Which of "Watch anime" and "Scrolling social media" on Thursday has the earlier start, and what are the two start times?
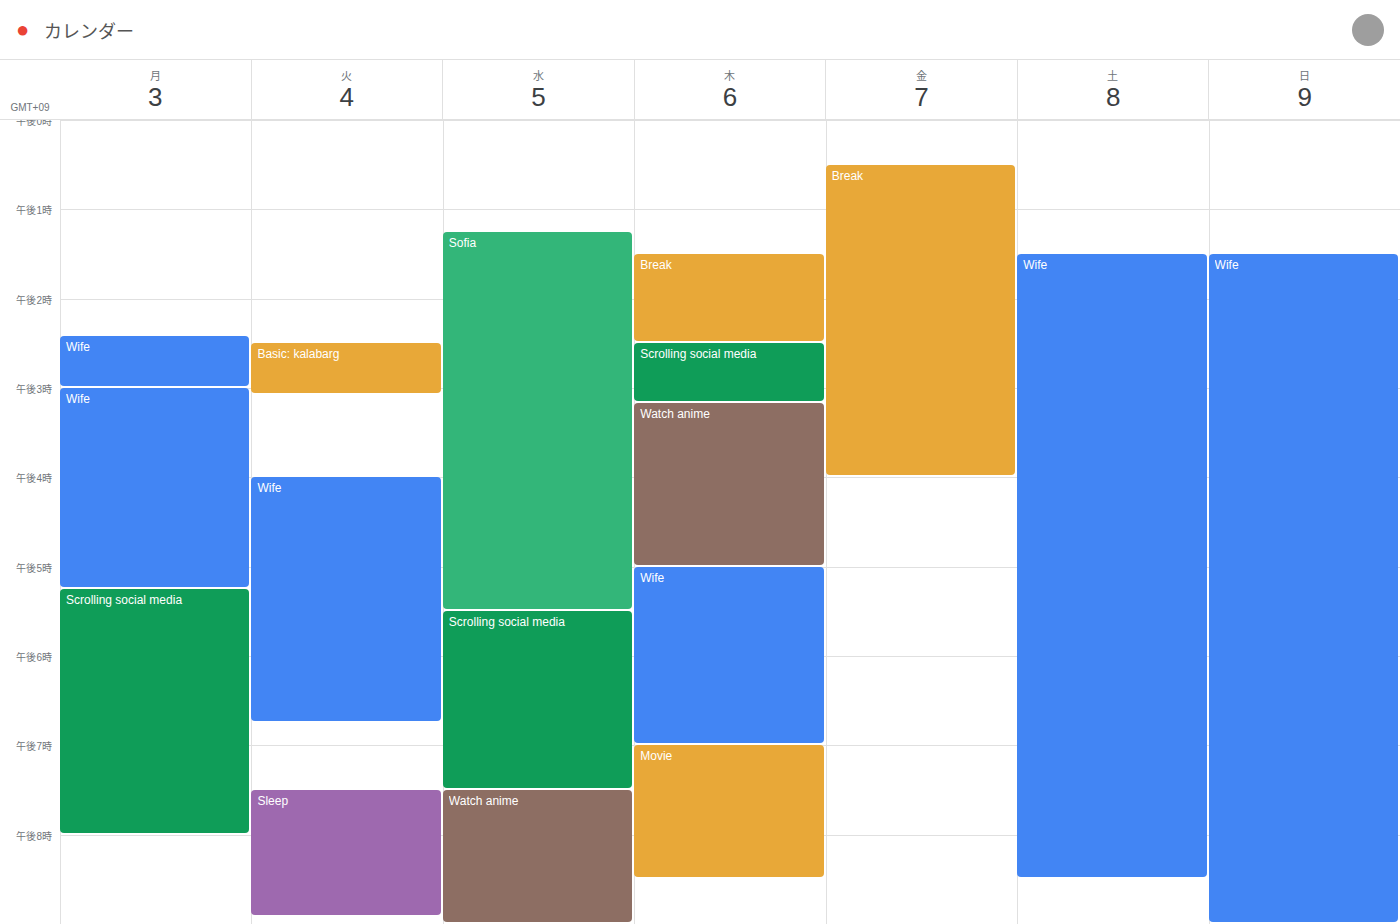
"Scrolling social media" 2:30 PM; "Watch anime" 3:10 PM.